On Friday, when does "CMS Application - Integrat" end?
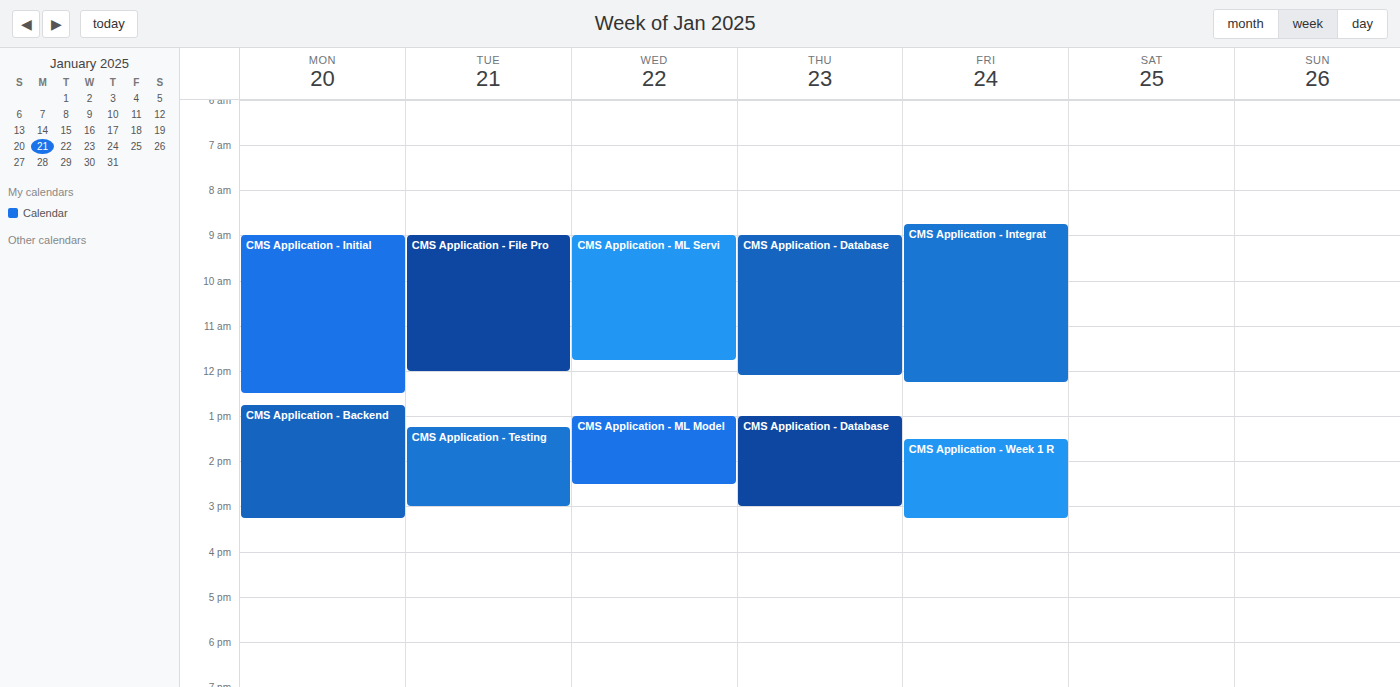
12:15 PM